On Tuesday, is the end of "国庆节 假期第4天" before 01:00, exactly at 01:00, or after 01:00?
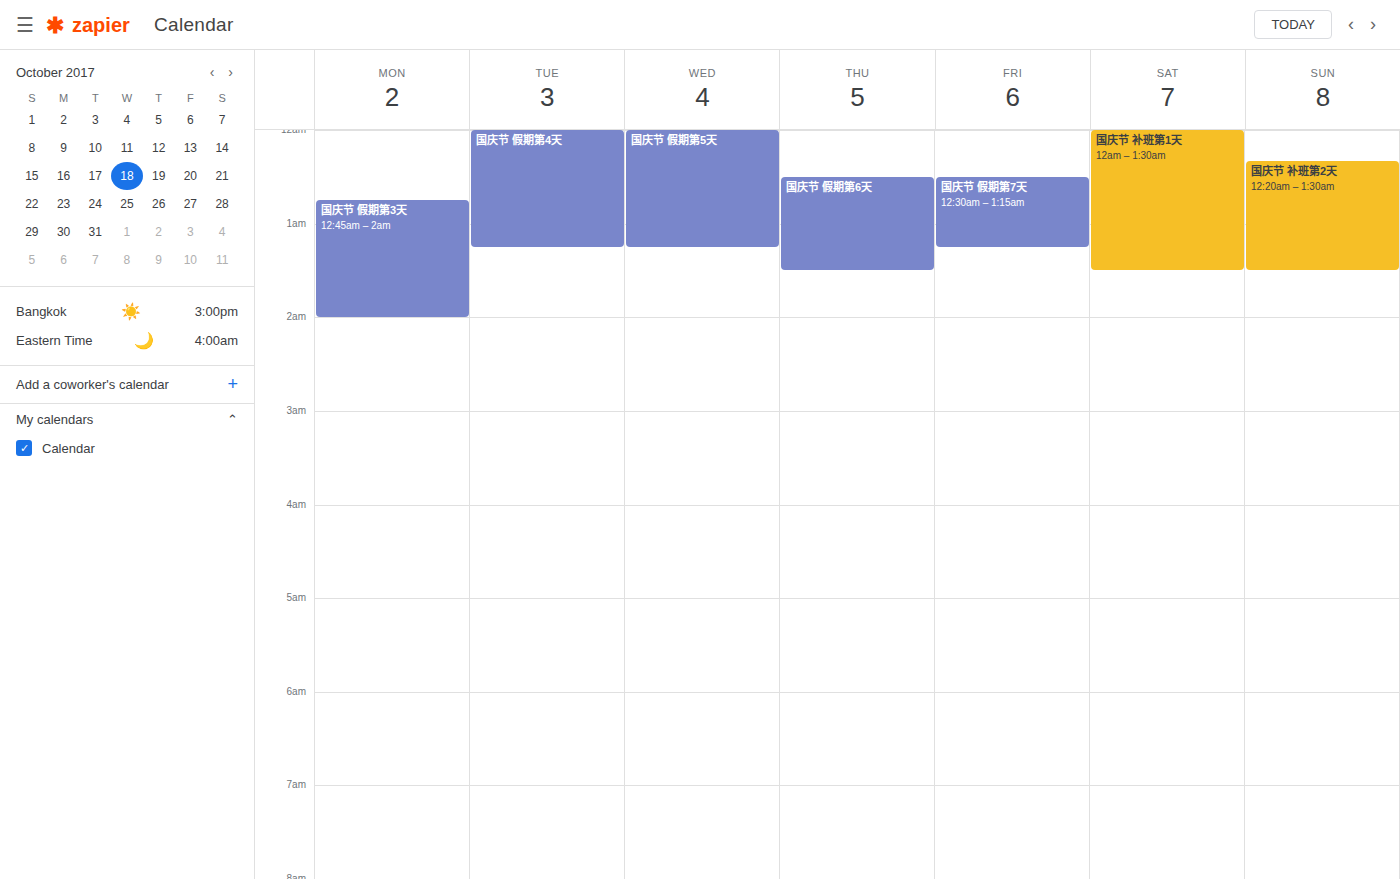
01:15 -- after 01:00, 15 minutes below the 01:00 line.